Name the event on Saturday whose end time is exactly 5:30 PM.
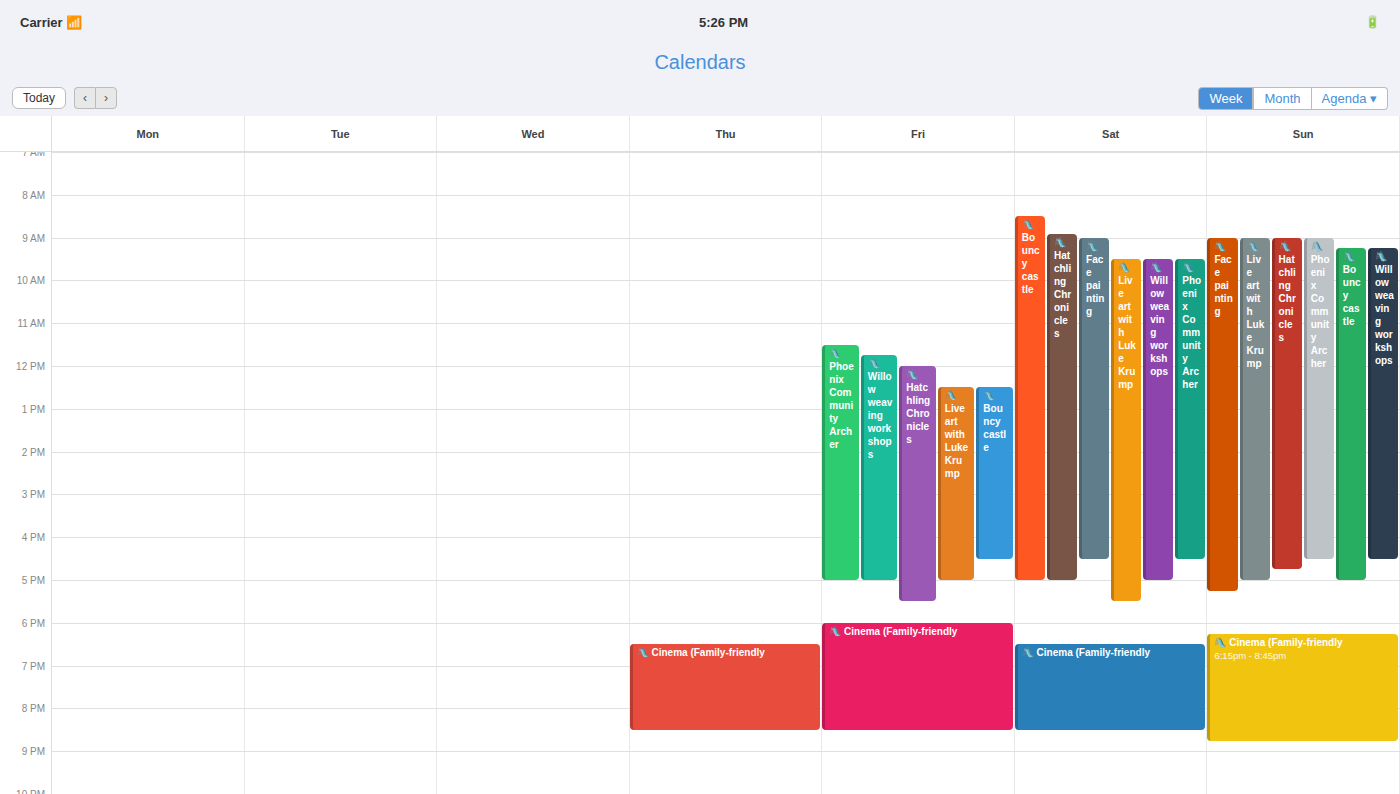
"🛝 Live art with Luke Krump"